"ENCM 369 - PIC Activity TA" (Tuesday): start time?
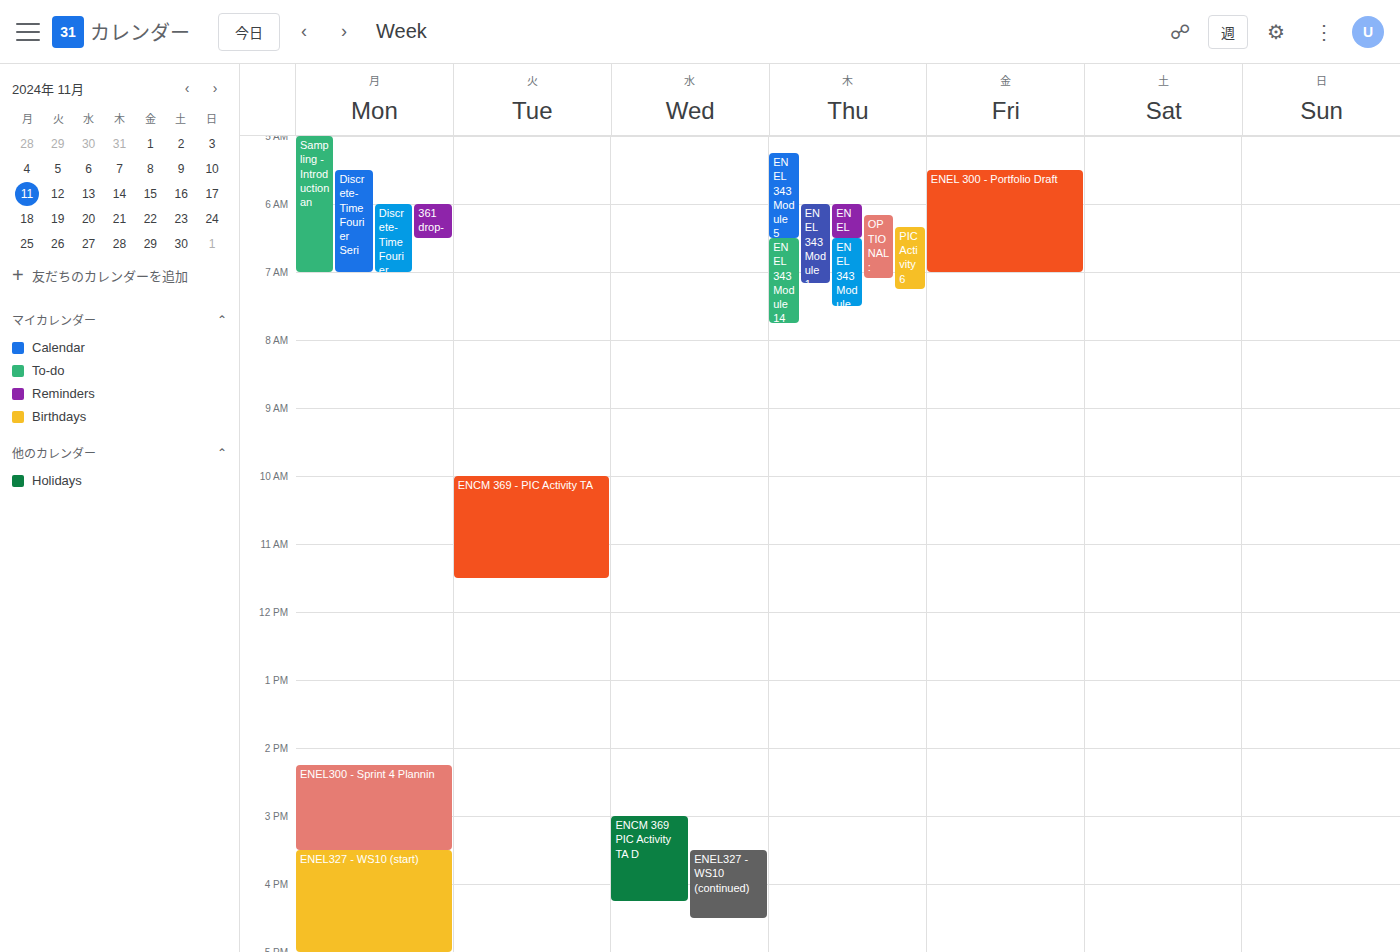
10:00 AM